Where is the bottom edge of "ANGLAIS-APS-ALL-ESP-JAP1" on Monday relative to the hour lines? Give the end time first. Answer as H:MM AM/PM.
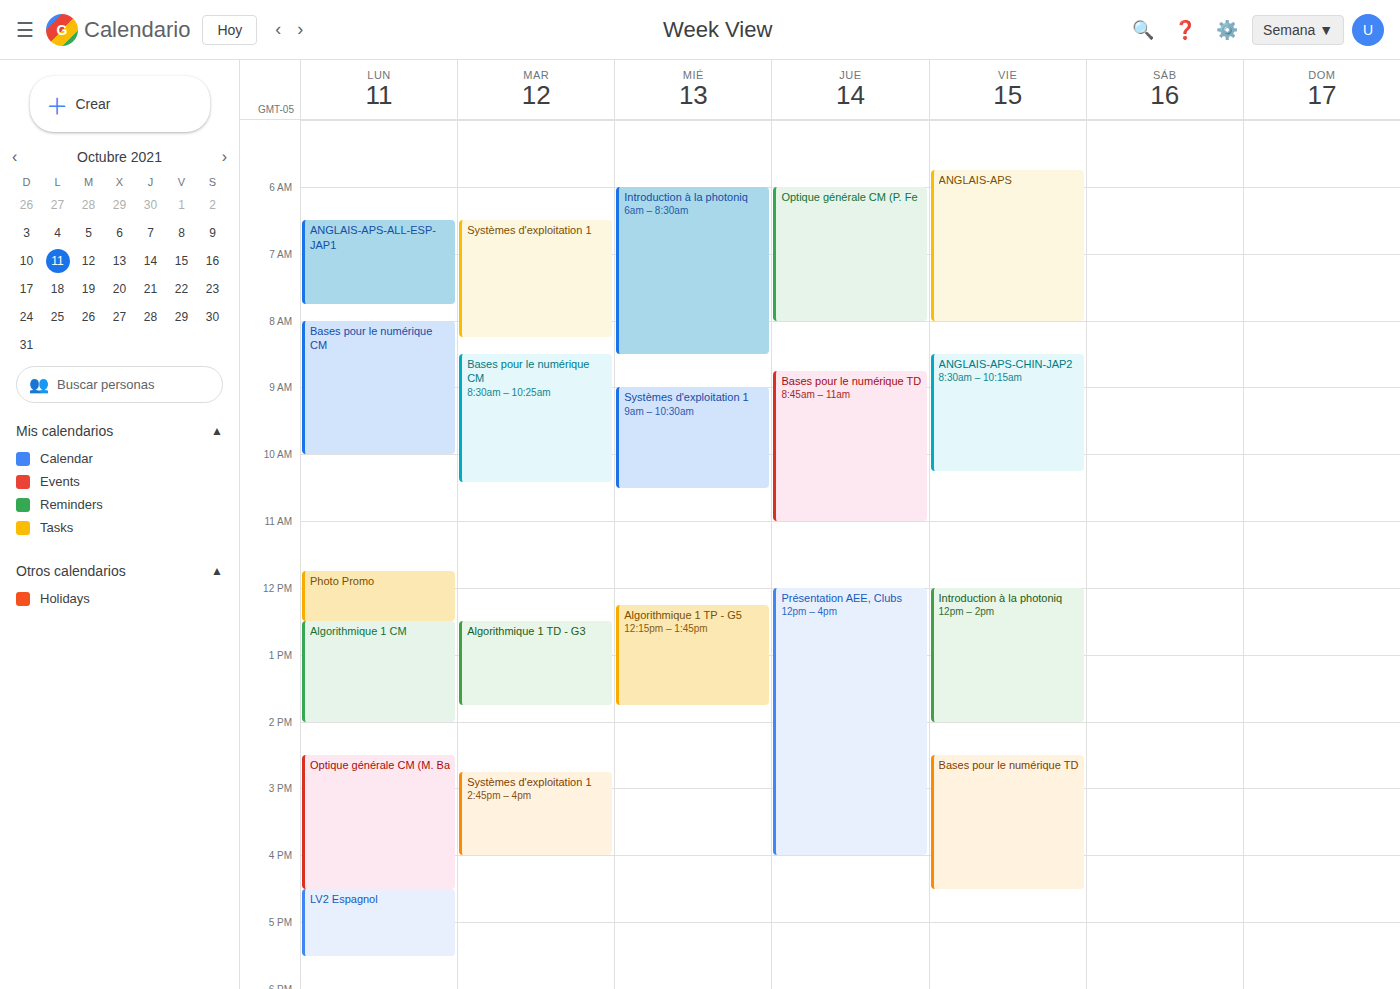
7:45 AM -- neither: three quarters of the way from the 7 AM line to the 8 AM line.